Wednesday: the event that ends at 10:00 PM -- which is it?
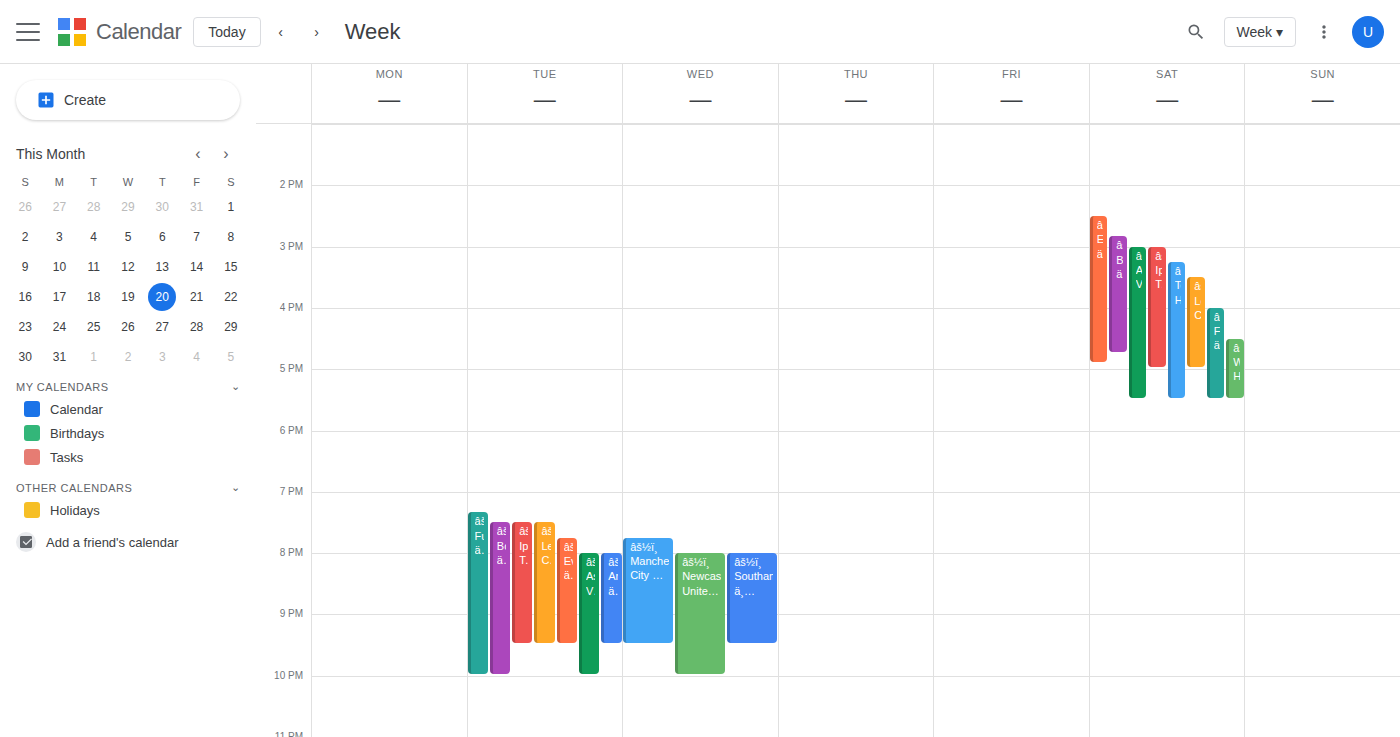
"âš½ï¸ Newcastle United ä¸"